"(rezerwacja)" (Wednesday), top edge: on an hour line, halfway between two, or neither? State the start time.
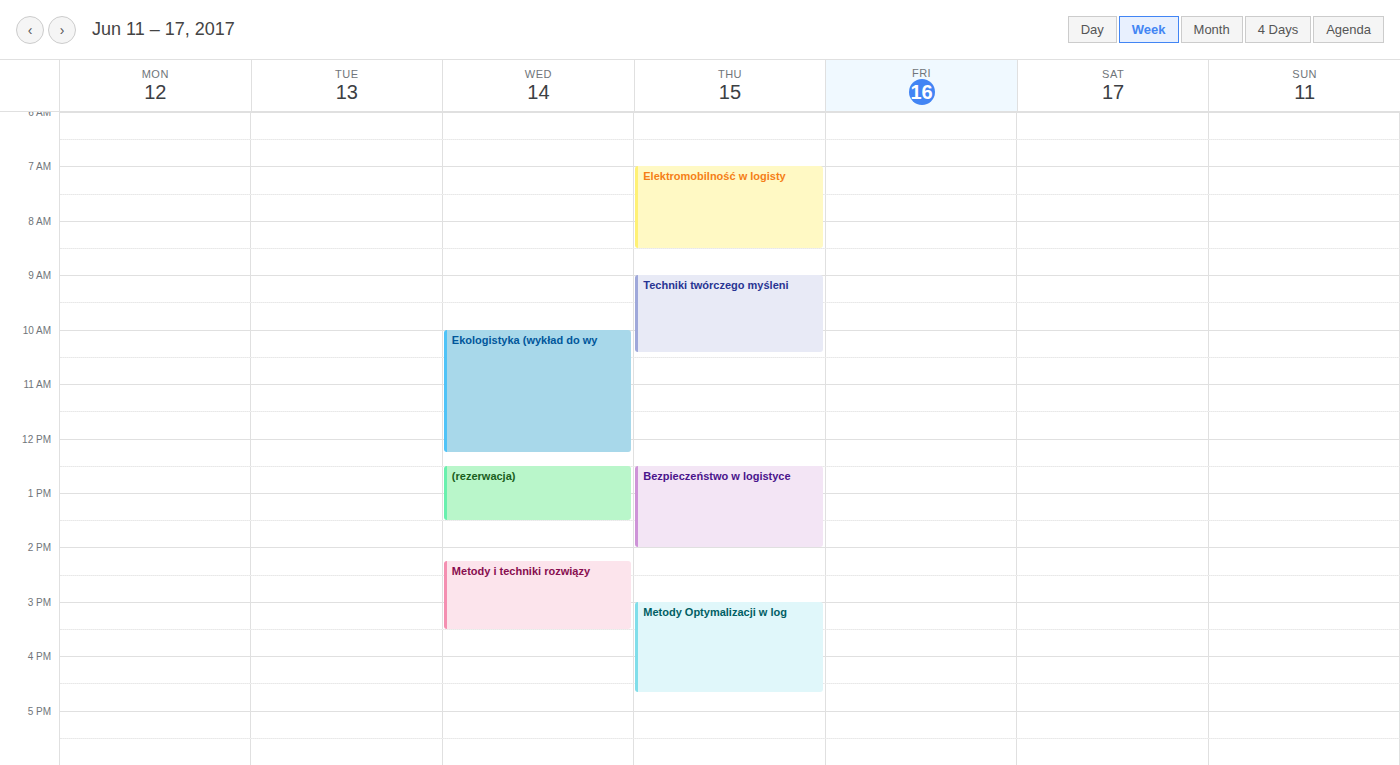
12:30 PM -- halfway between the 12 PM and 1 PM lines.